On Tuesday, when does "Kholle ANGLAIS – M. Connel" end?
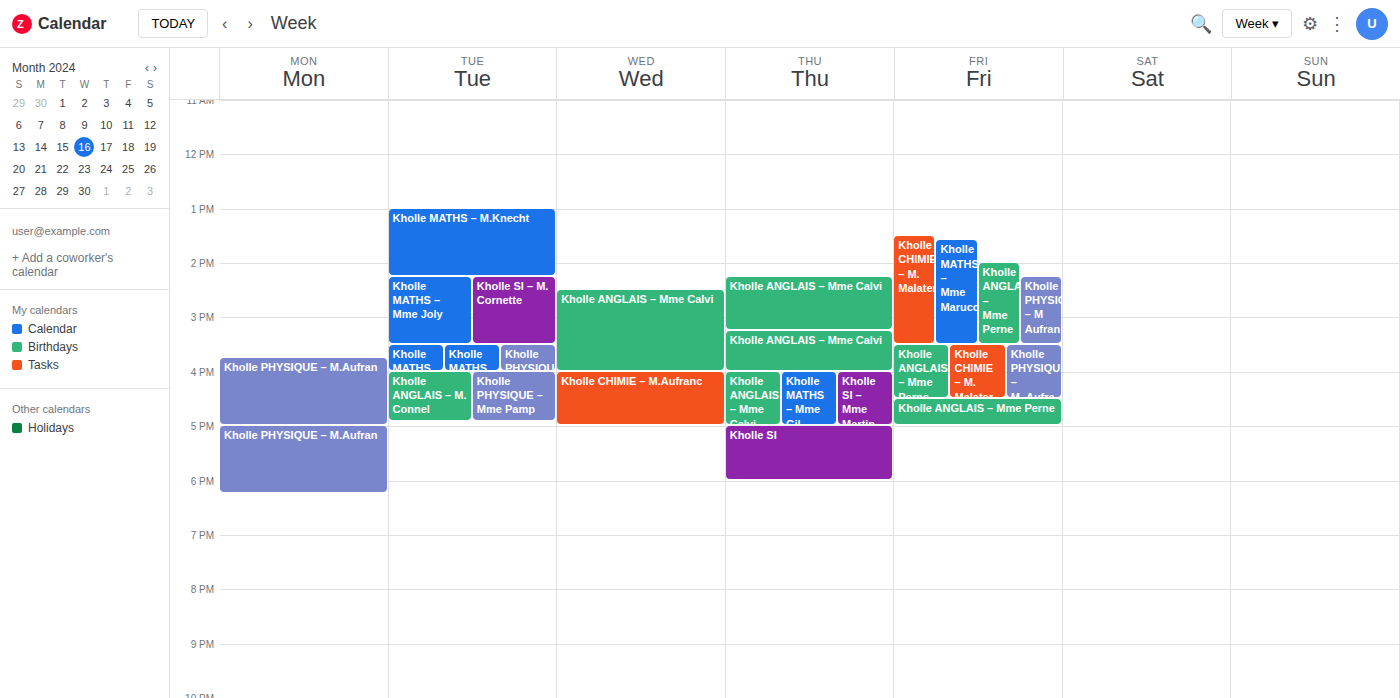
16:55